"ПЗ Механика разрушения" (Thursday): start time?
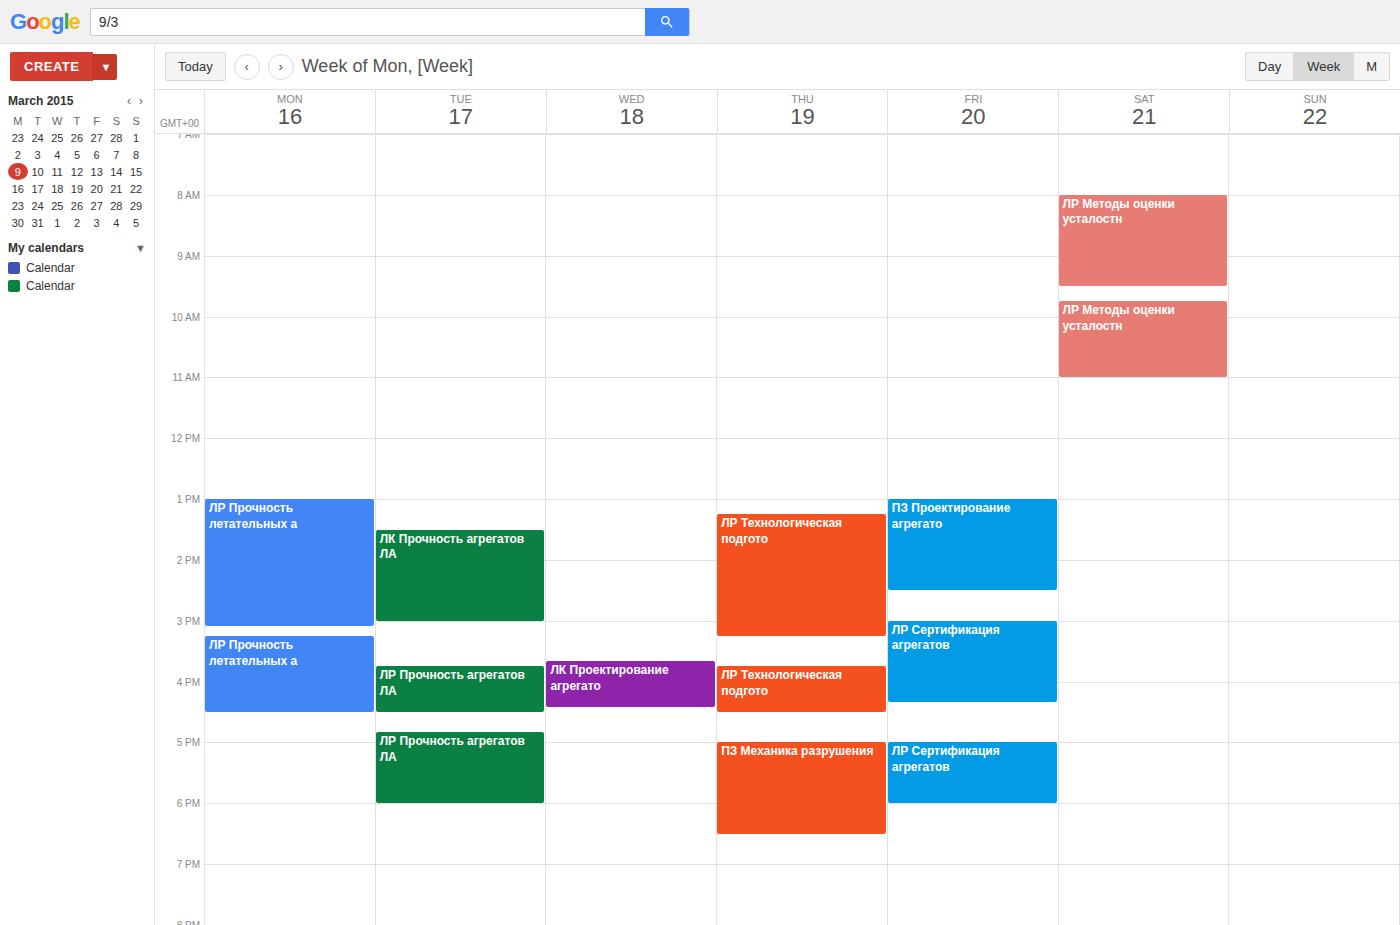
5:00 PM